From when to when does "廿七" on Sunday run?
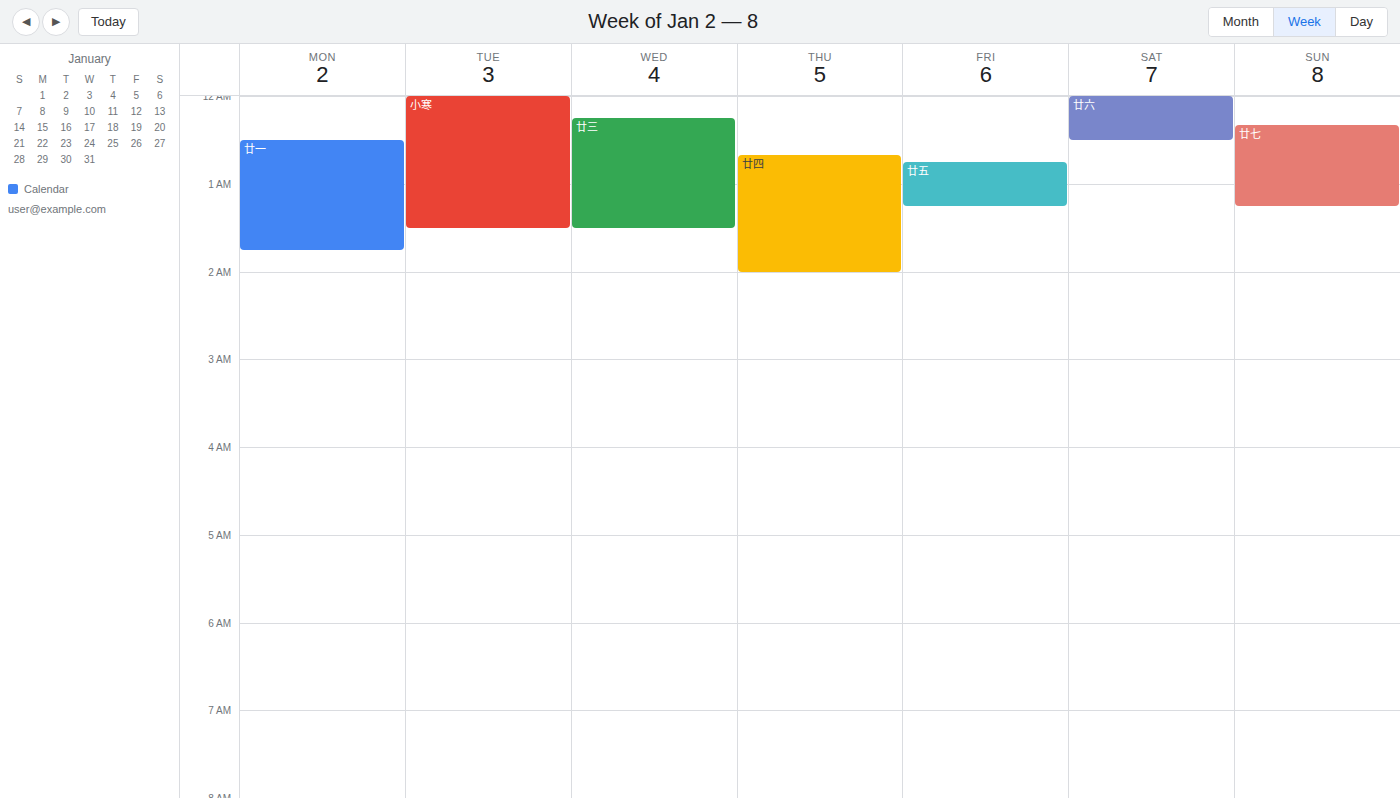
00:20 to 01:15